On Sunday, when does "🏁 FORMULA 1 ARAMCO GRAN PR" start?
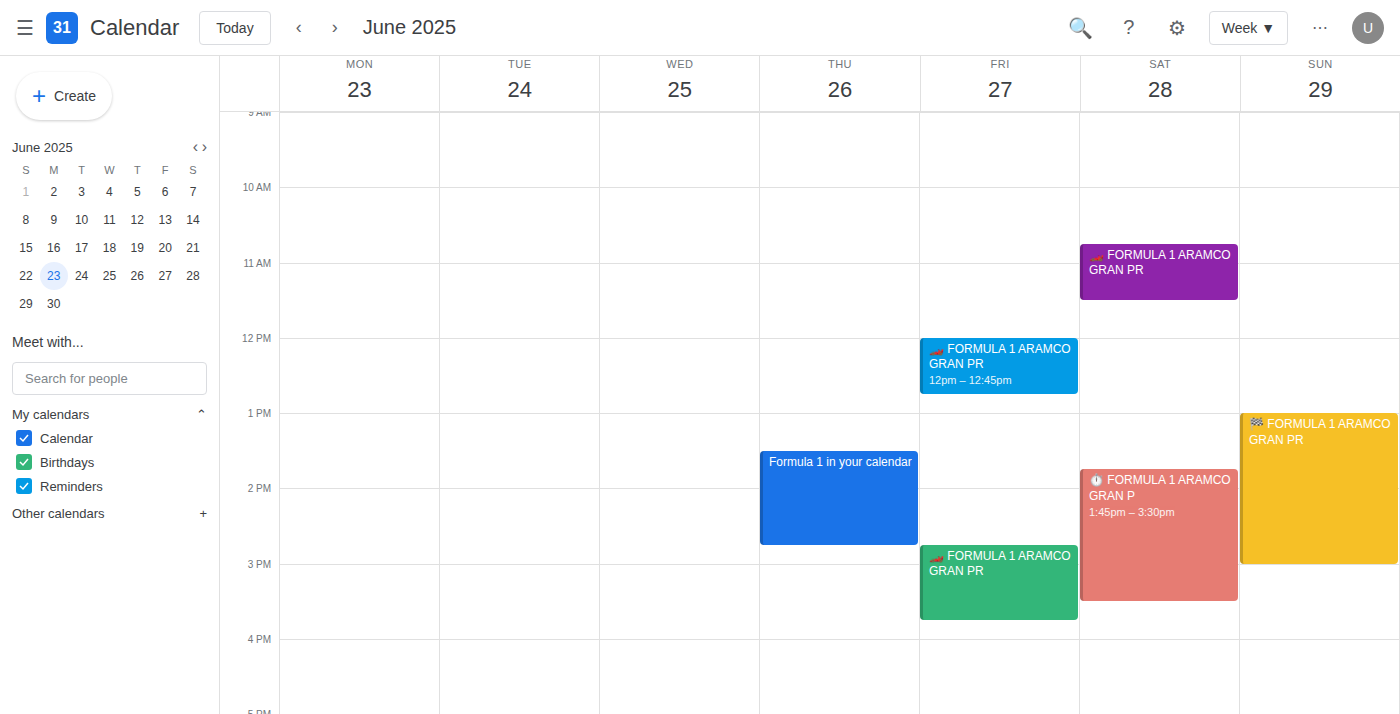
13:00